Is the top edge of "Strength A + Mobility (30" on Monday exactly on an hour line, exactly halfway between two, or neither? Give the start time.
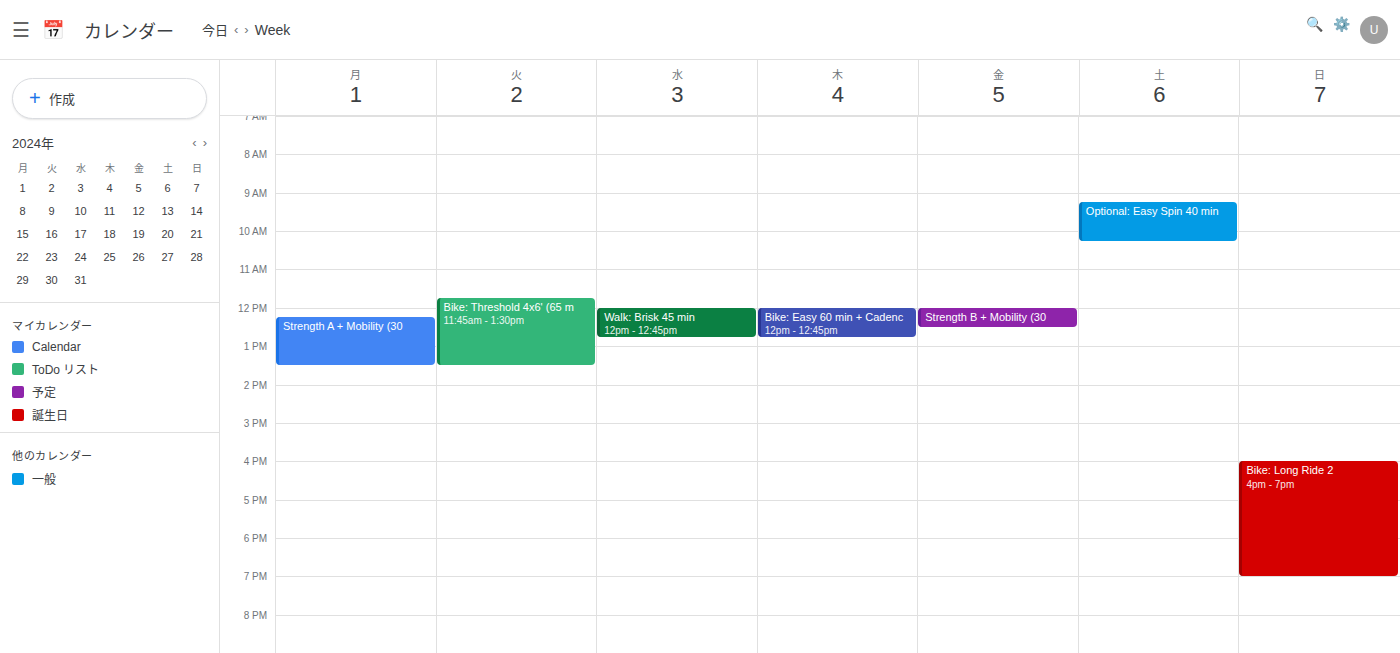
12:15 PM -- neither: a quarter of the way from the 12 PM line to the 1 PM line.